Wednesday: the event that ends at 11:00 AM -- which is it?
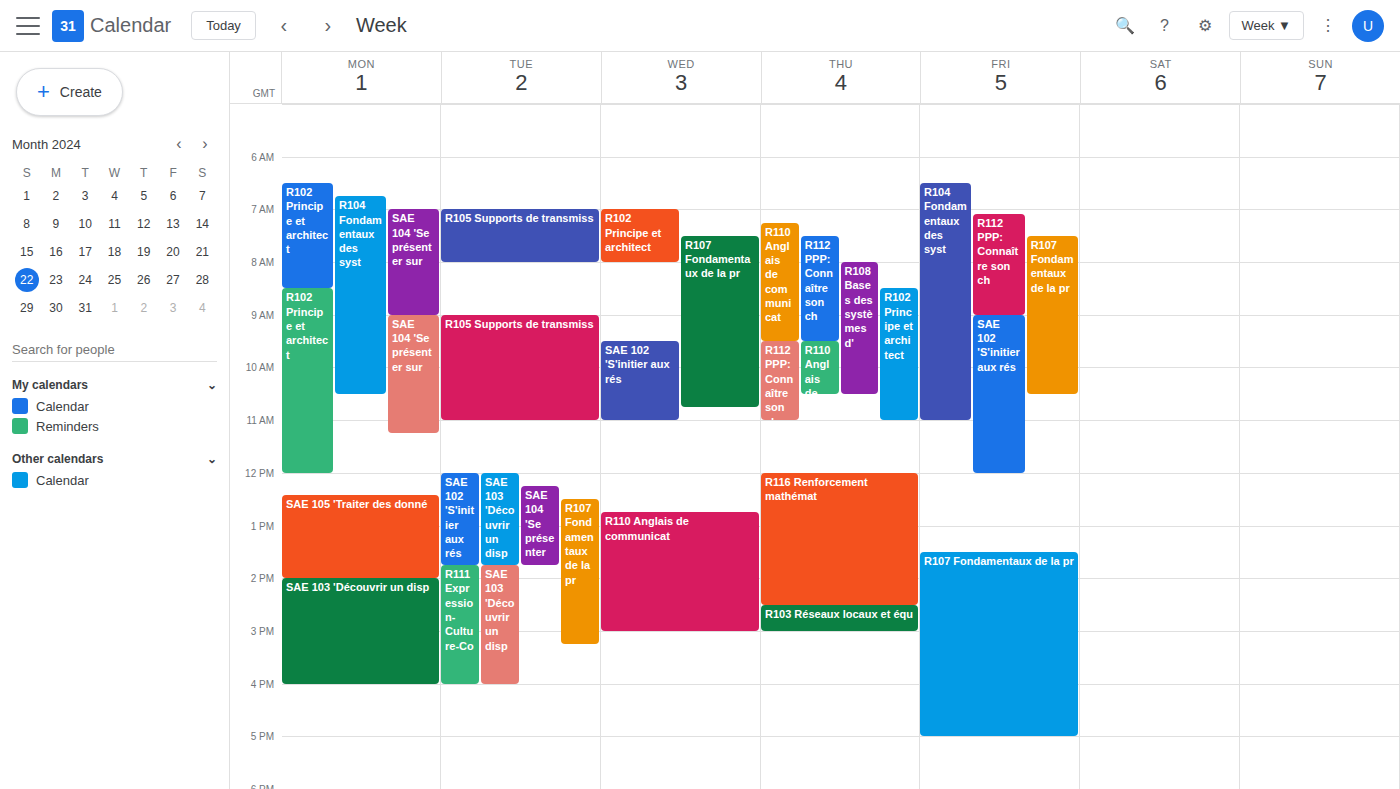
"SAE 102 'S'initier aux rés"